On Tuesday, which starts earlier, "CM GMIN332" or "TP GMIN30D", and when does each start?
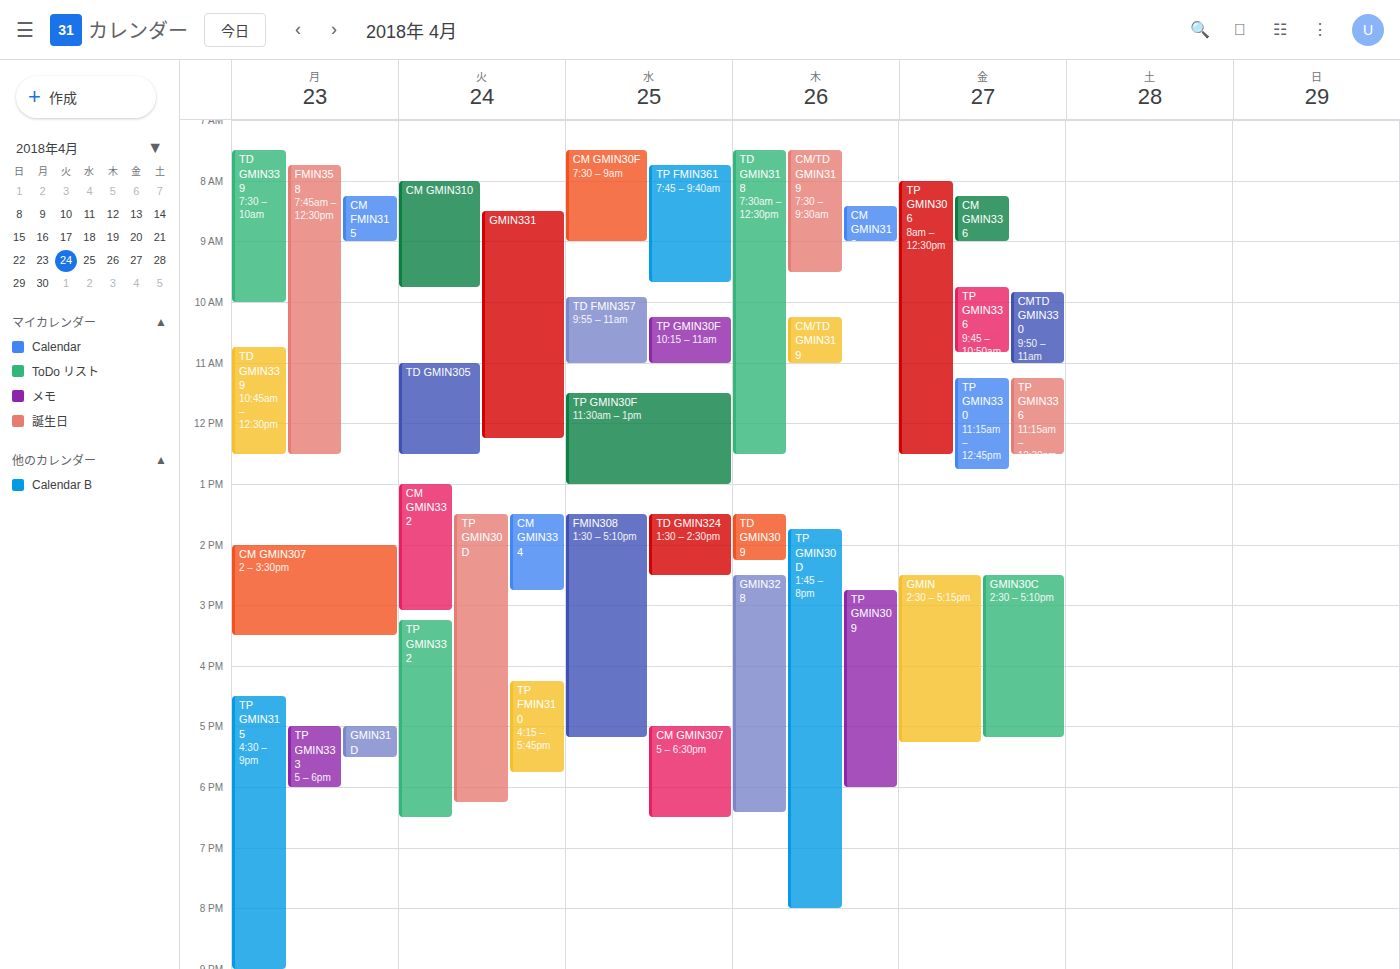
"CM GMIN332" 1:00 PM; "TP GMIN30D" 1:30 PM.